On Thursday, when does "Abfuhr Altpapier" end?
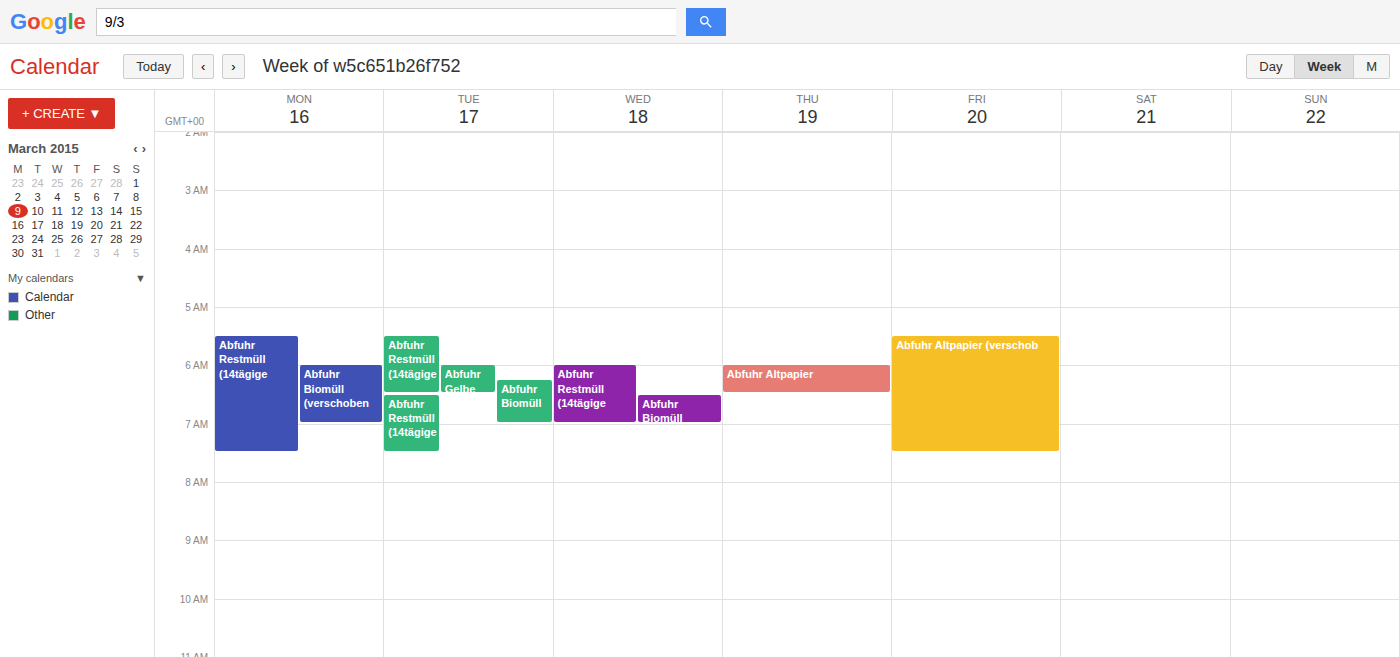
6:30 AM